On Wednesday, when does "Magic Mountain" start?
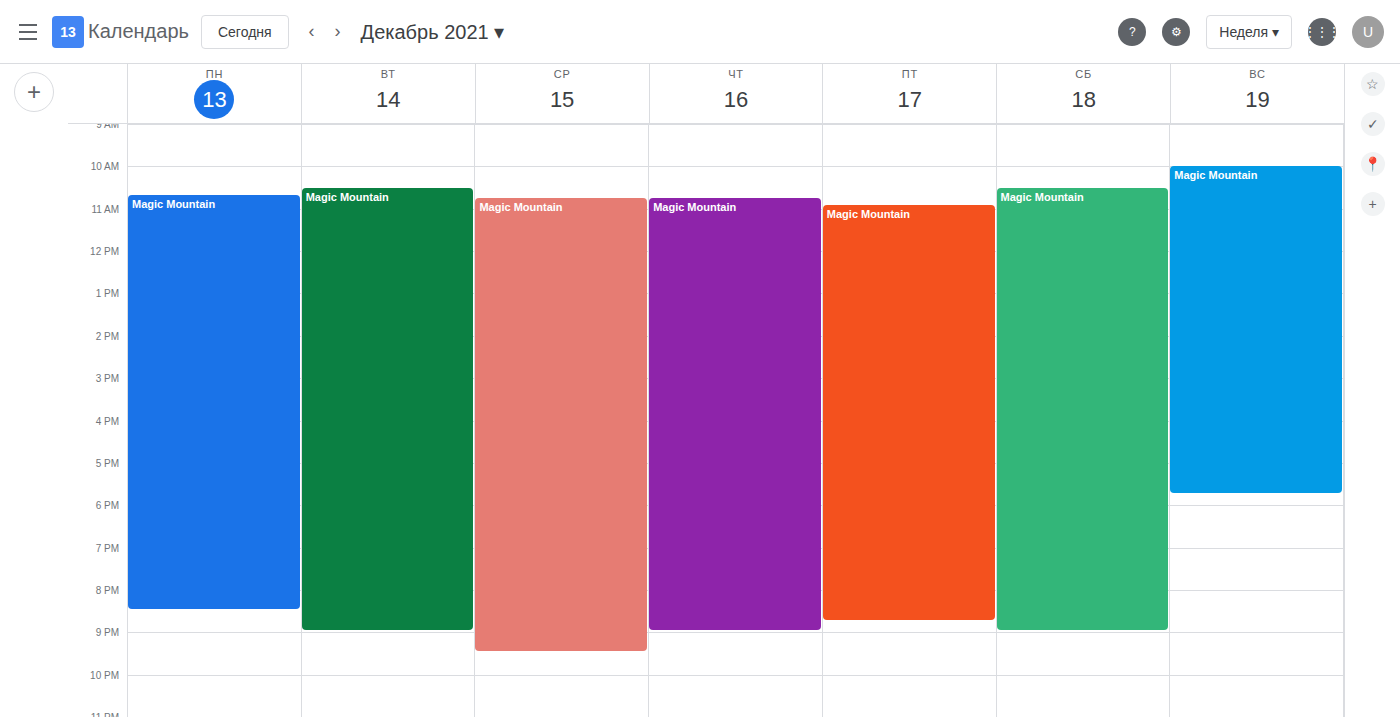
10:45 AM